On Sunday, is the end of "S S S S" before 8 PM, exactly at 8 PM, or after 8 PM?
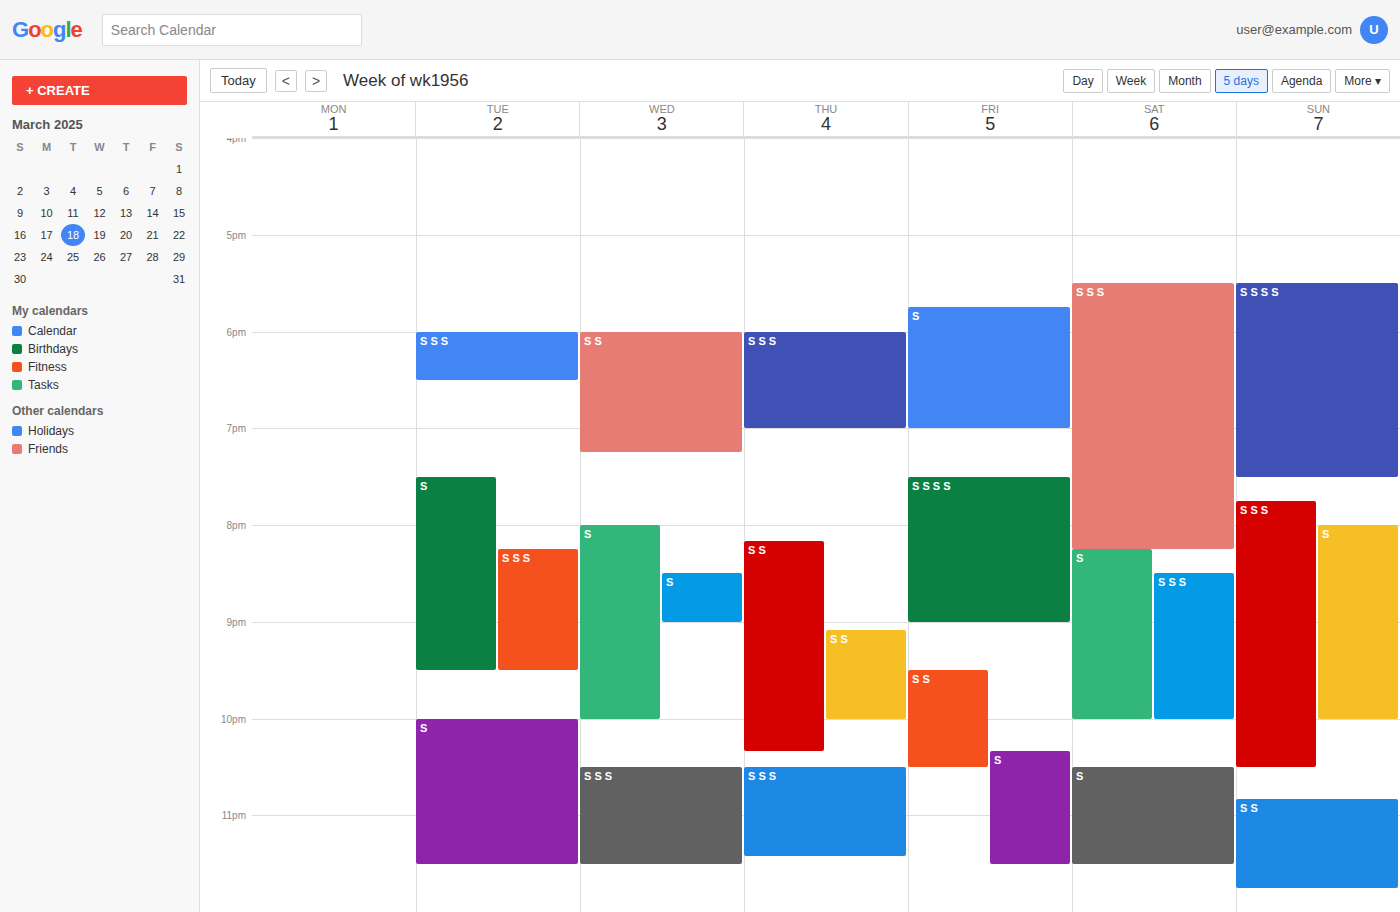
7:30 PM -- before 8 PM, 30 minutes above the 8 PM line.